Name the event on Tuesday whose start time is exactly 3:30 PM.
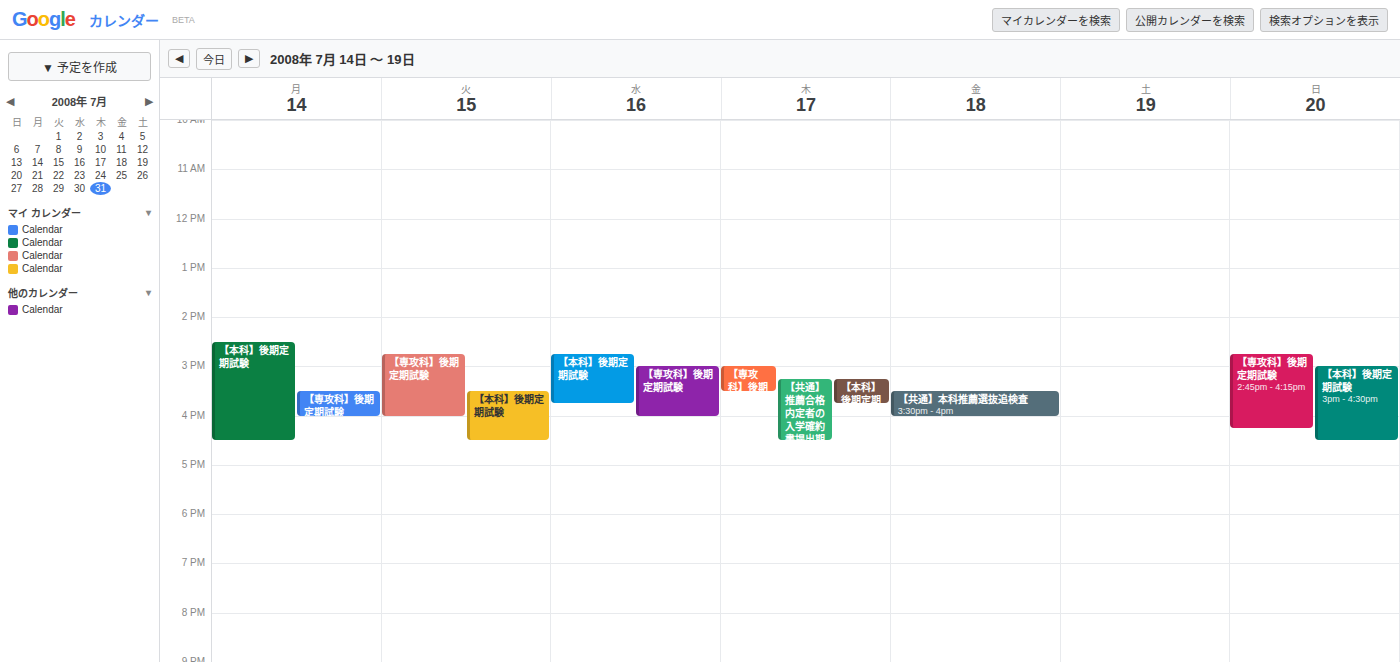
"【本科】後期定期試験"